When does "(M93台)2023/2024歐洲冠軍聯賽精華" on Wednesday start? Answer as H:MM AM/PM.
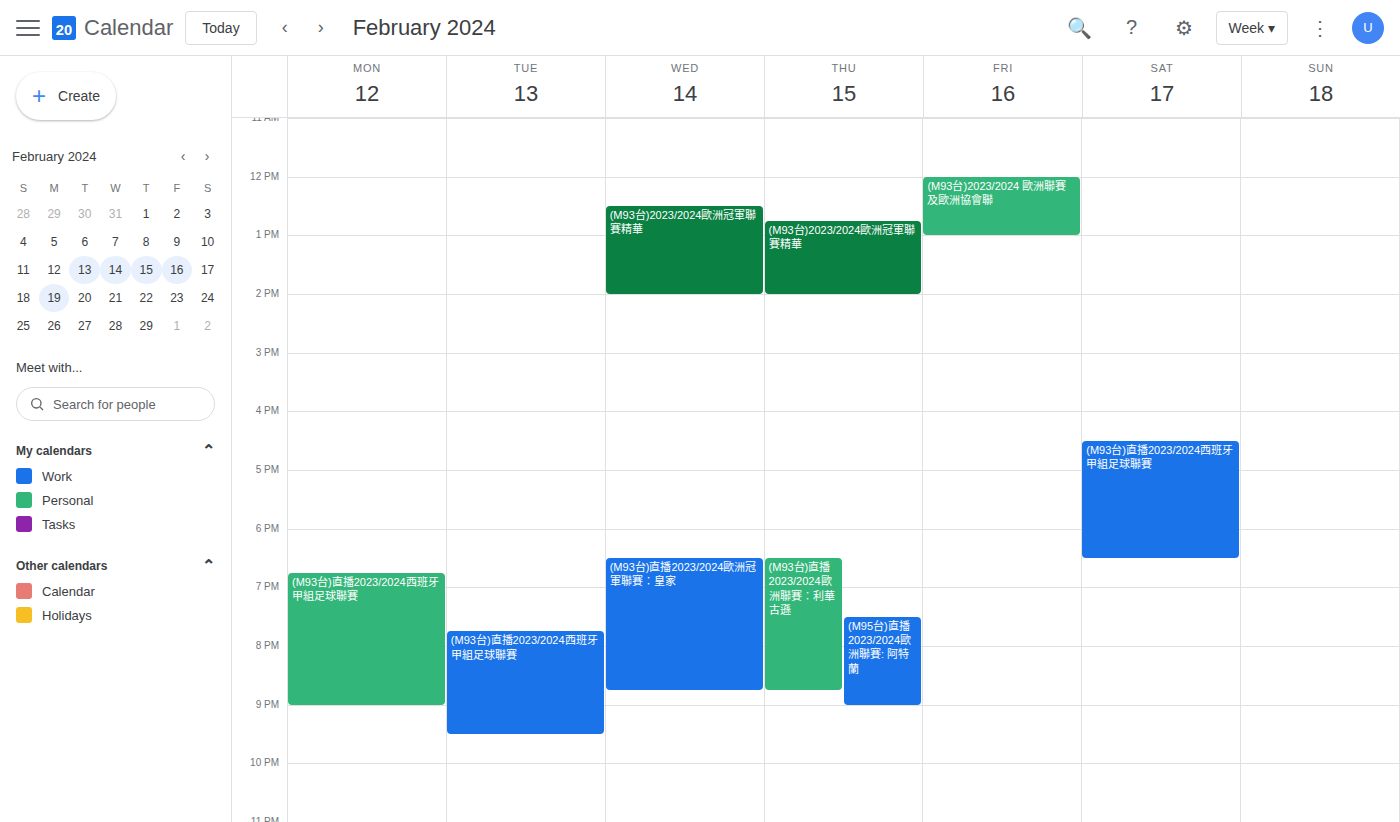
12:30 PM